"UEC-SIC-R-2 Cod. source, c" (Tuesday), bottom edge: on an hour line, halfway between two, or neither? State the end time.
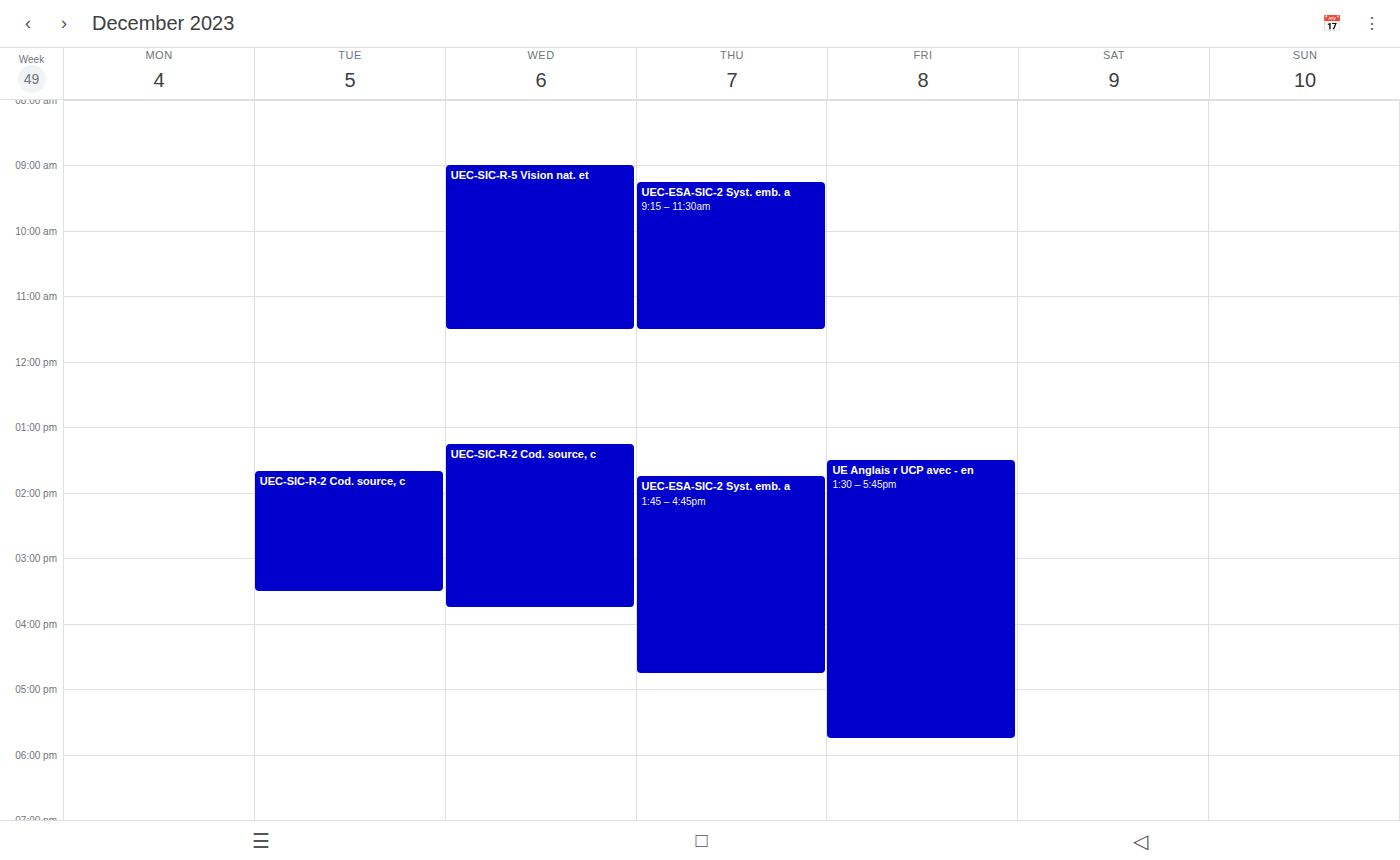
3:30 PM -- halfway between the 3 PM and 4 PM lines.